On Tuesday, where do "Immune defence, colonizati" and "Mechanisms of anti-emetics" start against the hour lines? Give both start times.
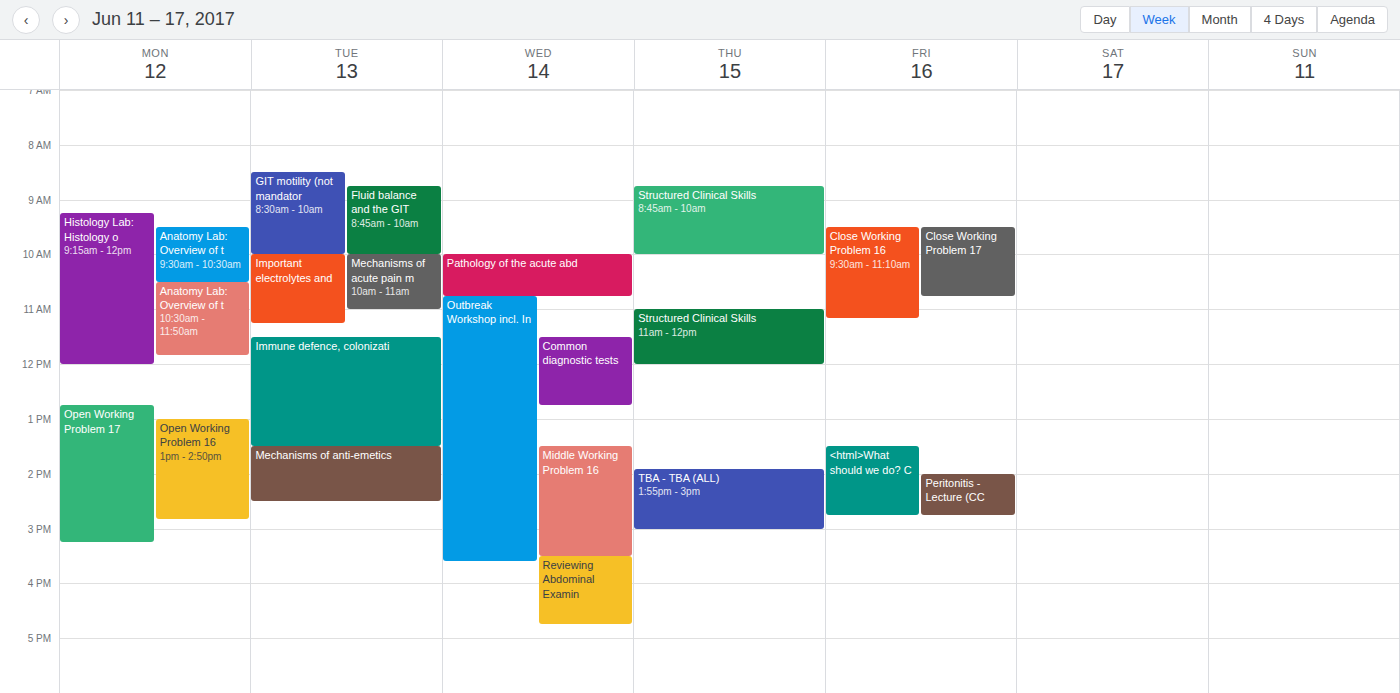
"Immune defence, colonizati": 11:30 AM, halfway between the 11 AM and 12 PM lines. "Mechanisms of anti-emetics": 1:30 PM, halfway between the 1 PM and 2 PM lines.